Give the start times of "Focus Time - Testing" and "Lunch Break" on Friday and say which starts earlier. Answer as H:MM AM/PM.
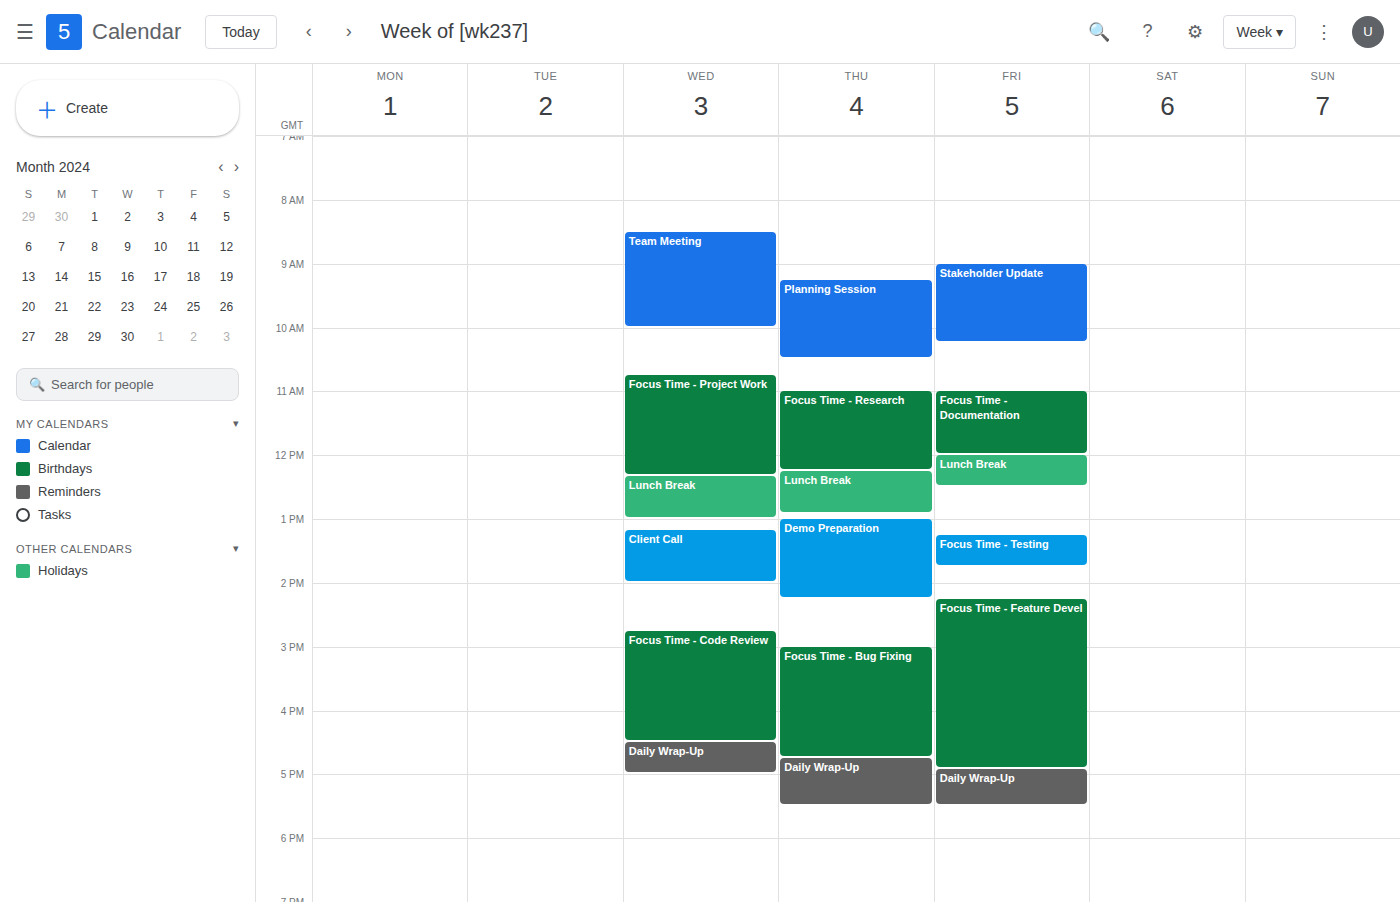
"Lunch Break" 12:00 PM; "Focus Time - Testing" 1:15 PM.